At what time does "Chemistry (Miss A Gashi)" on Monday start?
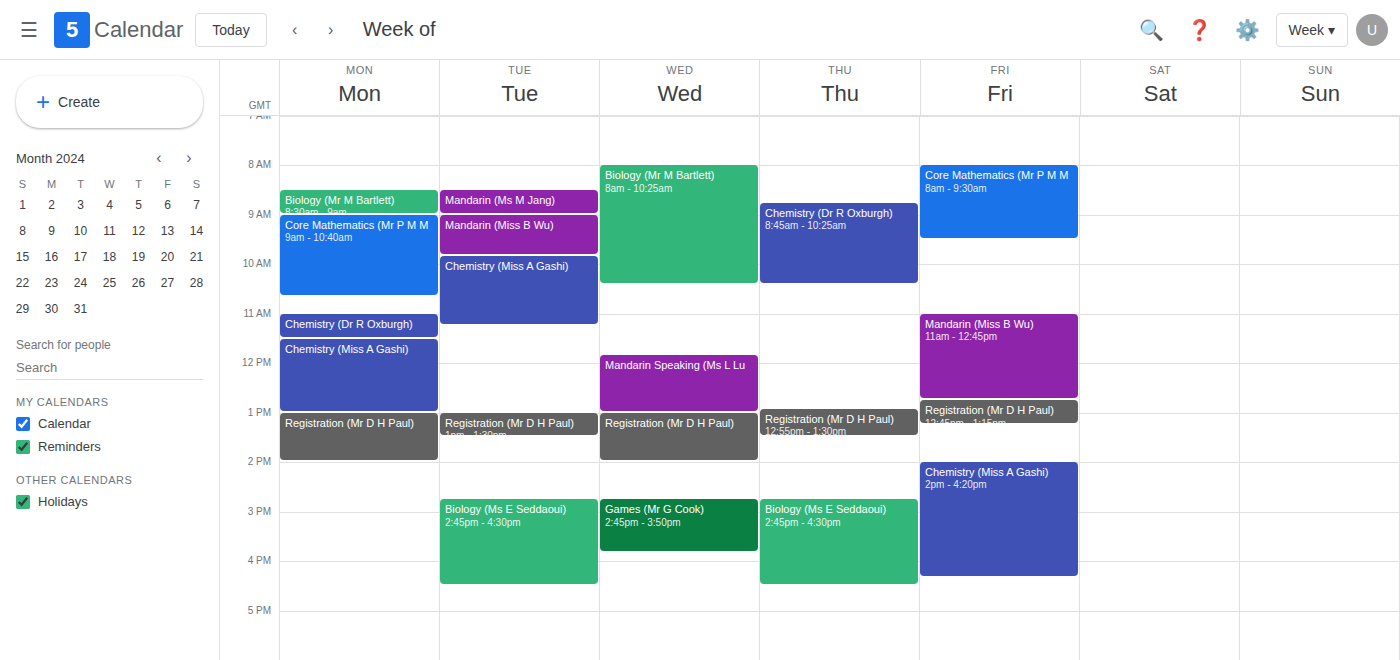
11:30 AM